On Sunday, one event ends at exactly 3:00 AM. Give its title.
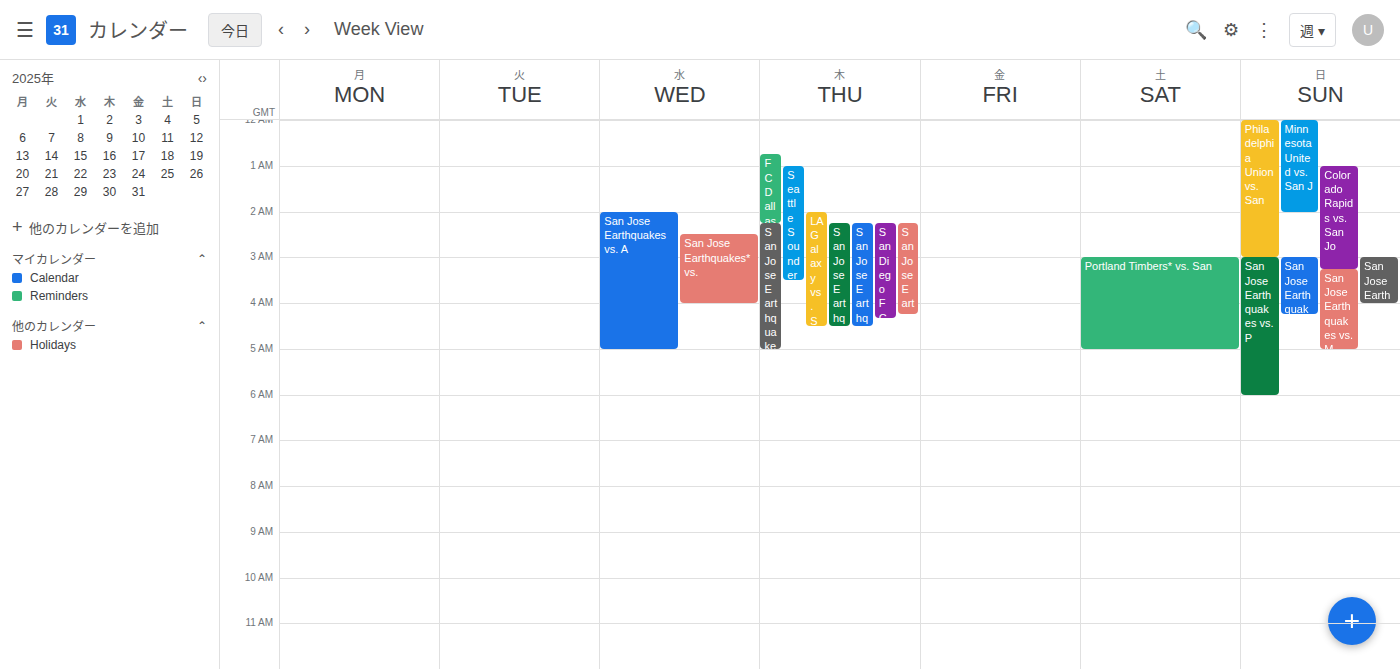
"Philadelphia Union vs. San"